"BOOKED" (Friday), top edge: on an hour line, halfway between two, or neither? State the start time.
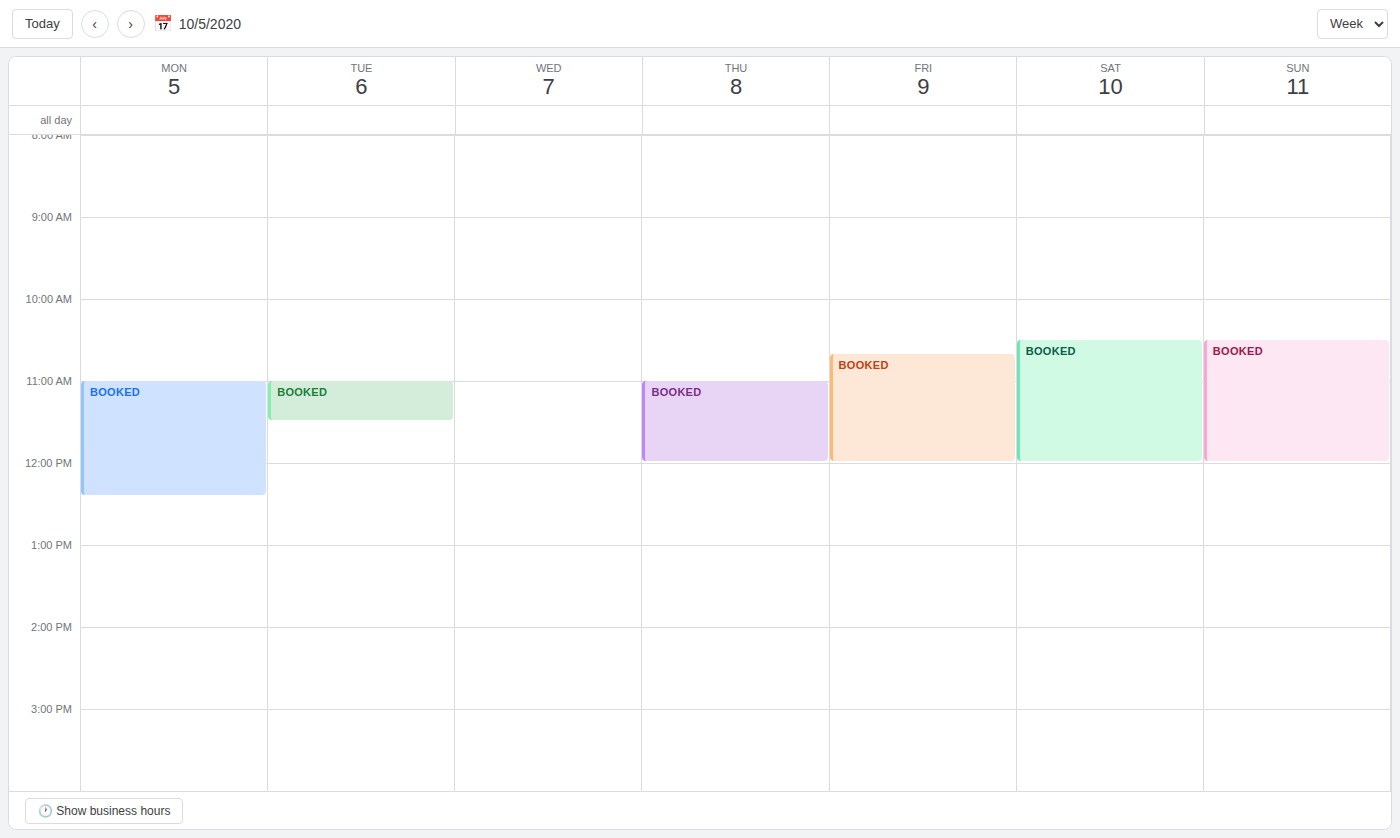
10:40 AM -- neither: 40 minutes below the 10 AM line and 20 minutes above the 11 AM line.